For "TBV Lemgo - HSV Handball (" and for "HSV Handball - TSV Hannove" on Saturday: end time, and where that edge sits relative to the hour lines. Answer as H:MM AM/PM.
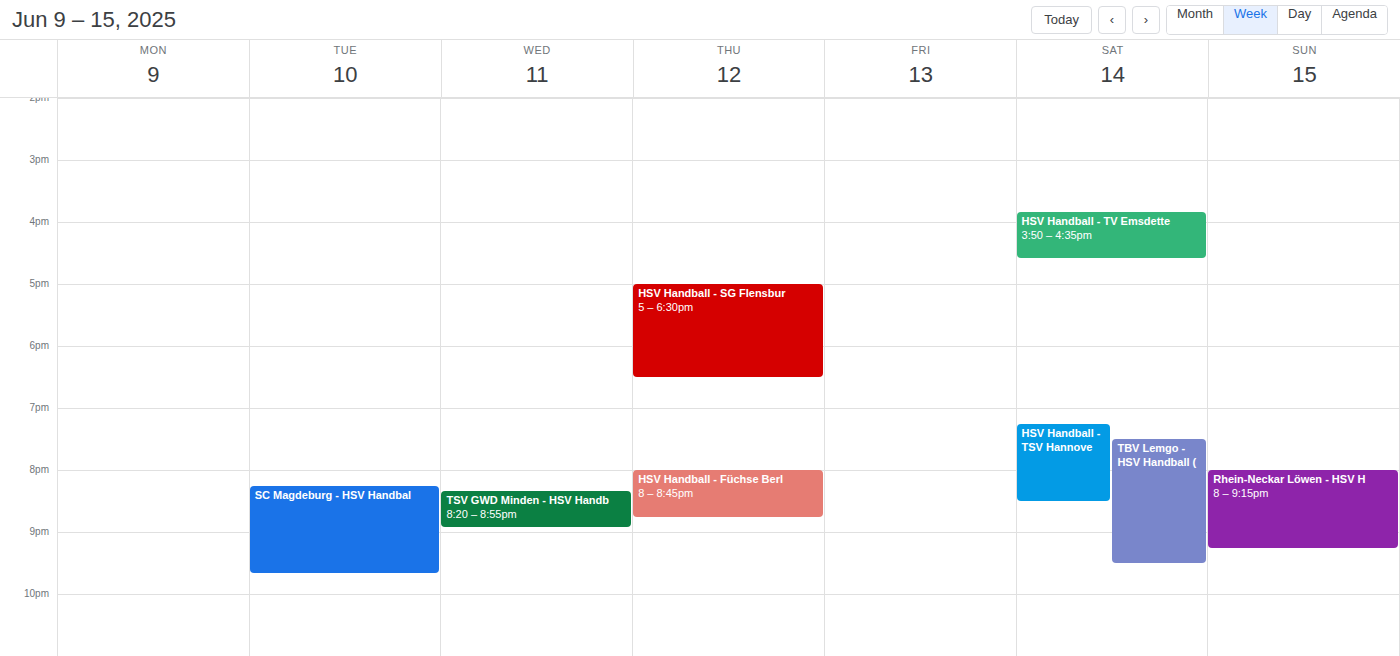
"TBV Lemgo - HSV Handball (": 9:30 PM, halfway between the 9 PM and 10 PM lines. "HSV Handball - TSV Hannove": 8:30 PM, halfway between the 8 PM and 9 PM lines.